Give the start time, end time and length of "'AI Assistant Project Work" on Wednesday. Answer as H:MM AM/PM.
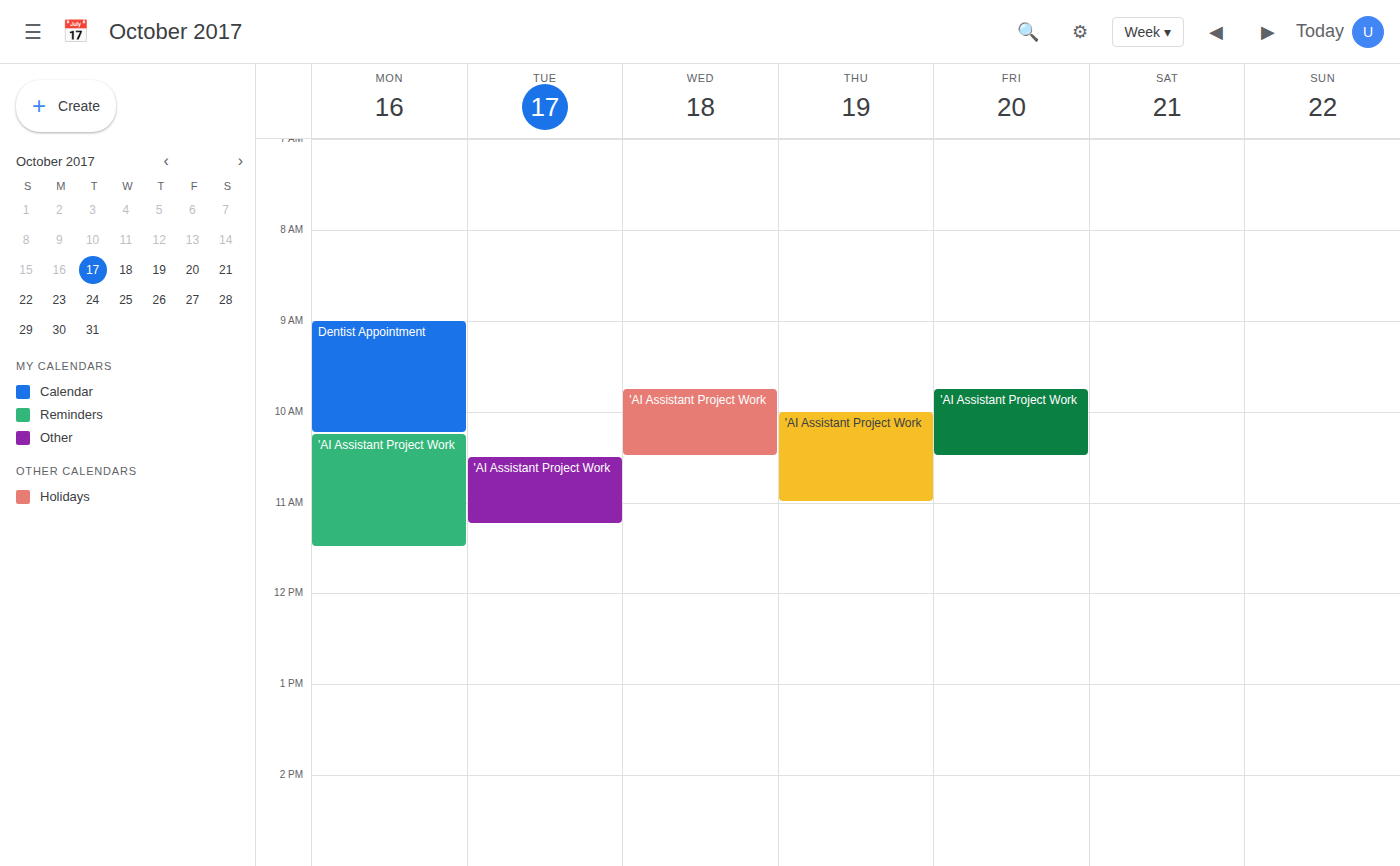
9:45 AM to 10:30 AM, 45 minutes